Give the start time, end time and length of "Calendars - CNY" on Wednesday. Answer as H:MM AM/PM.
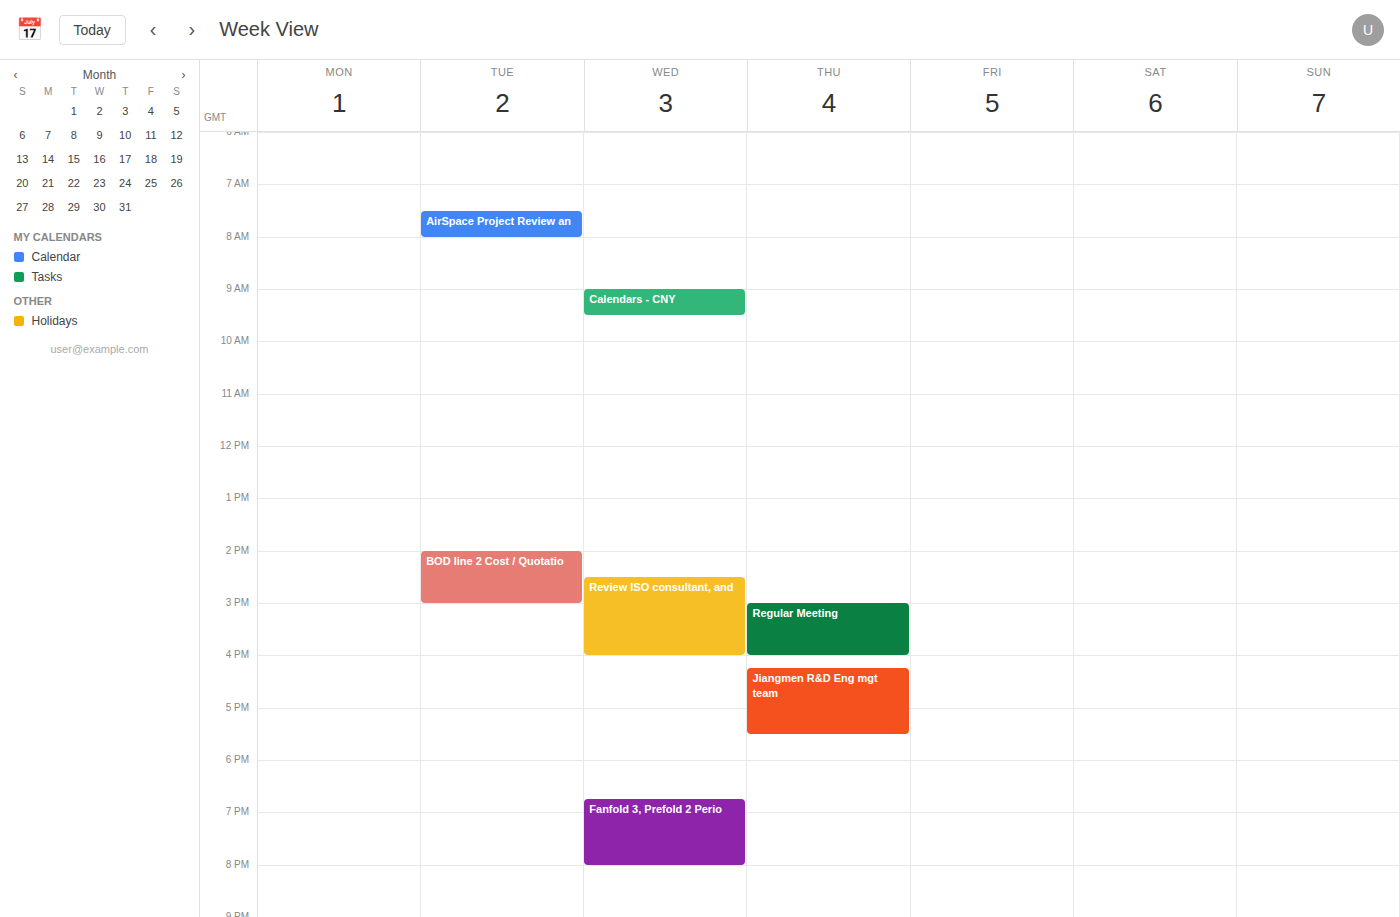
9:00 AM to 9:30 AM, 30 minutes